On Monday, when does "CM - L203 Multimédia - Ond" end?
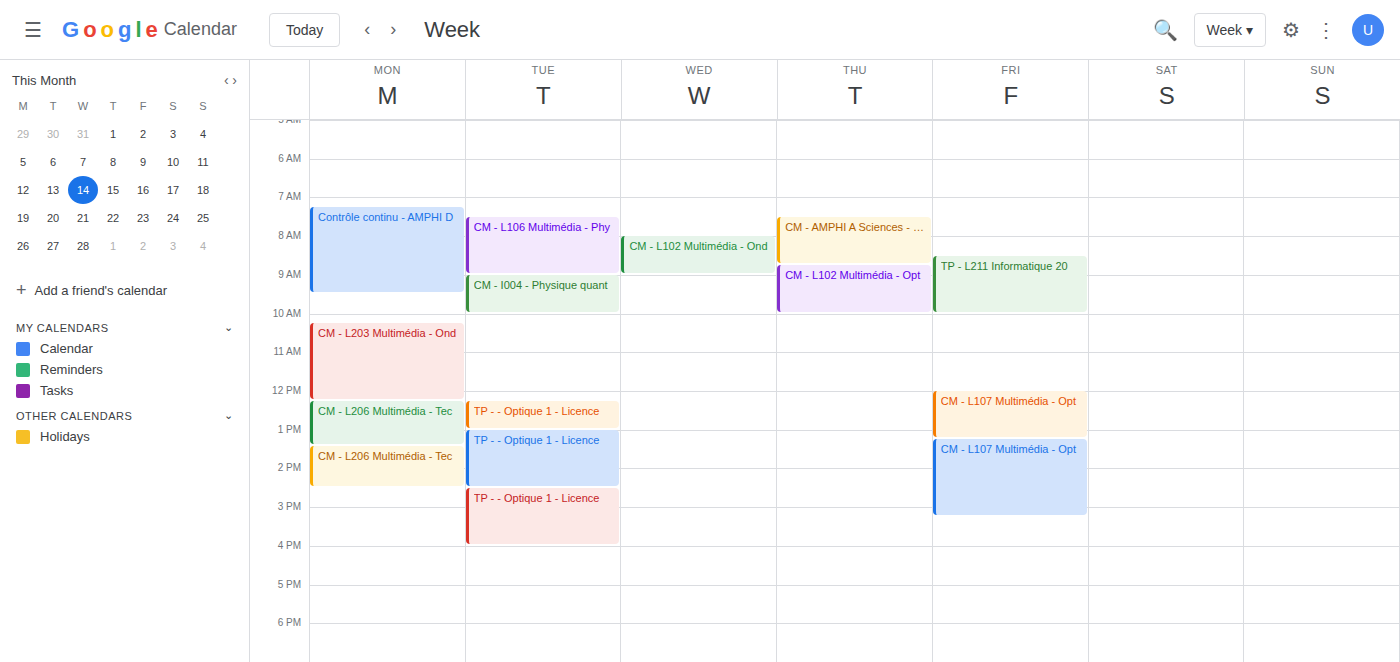
12:15